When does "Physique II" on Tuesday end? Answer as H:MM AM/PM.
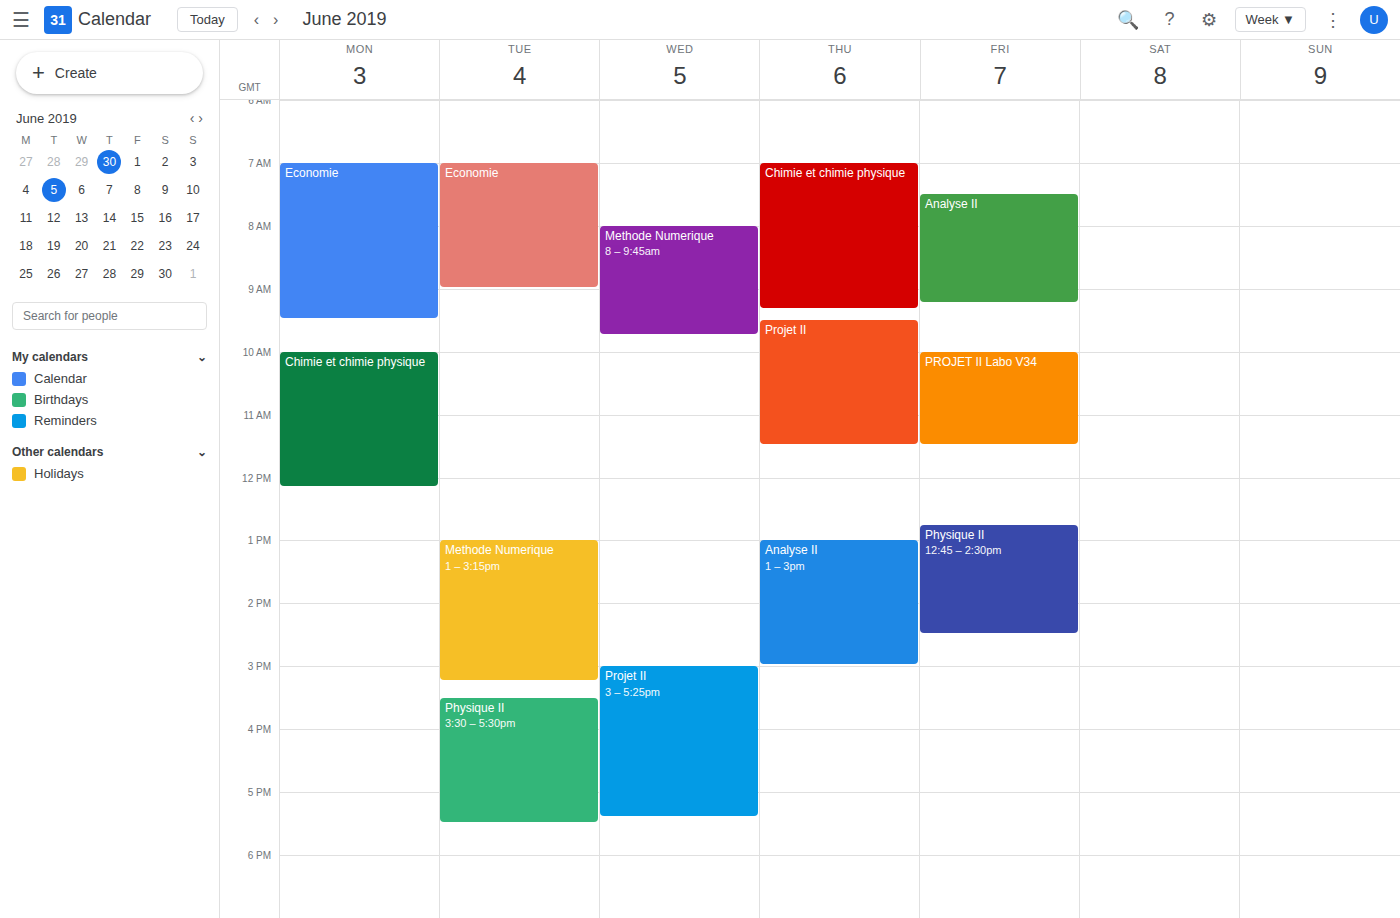
5:30 PM